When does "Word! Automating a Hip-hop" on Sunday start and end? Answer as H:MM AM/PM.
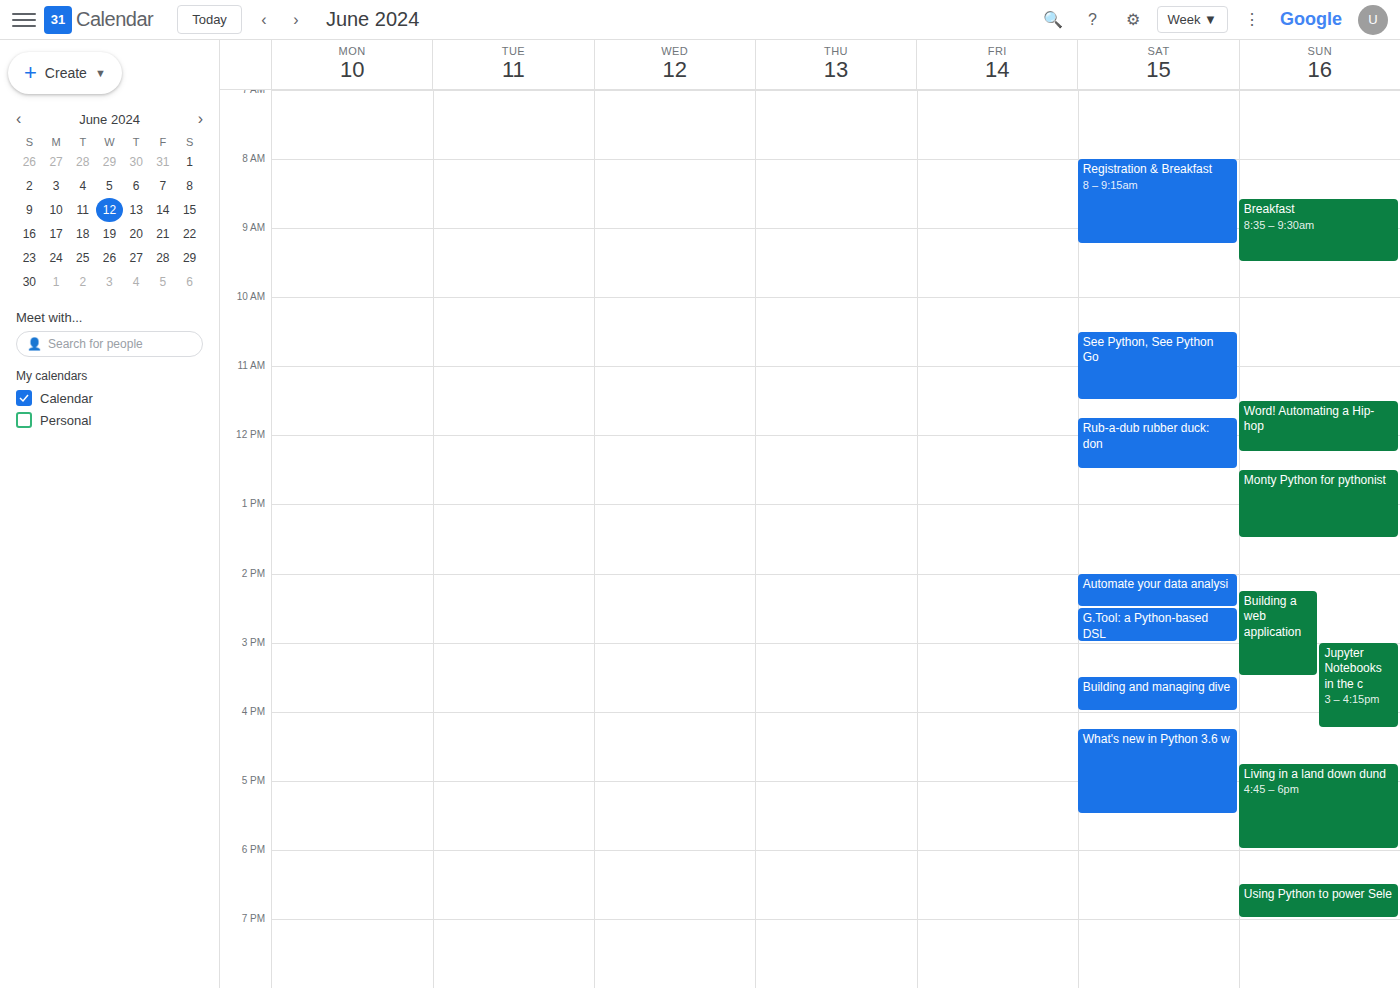
11:30 AM to 12:15 PM